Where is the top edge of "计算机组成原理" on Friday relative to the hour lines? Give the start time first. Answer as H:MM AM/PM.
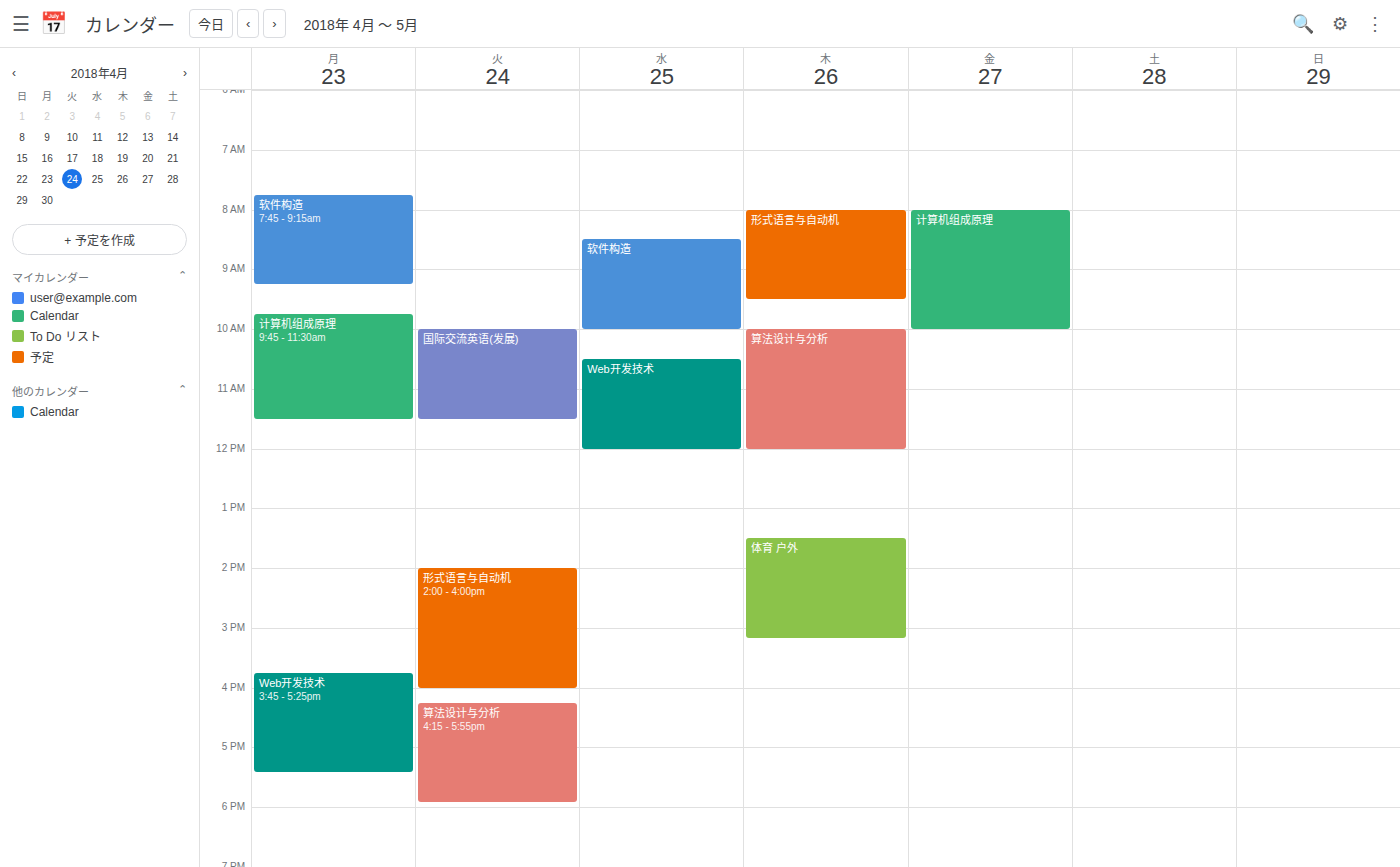
8:00 AM -- exactly on the 8 AM line.